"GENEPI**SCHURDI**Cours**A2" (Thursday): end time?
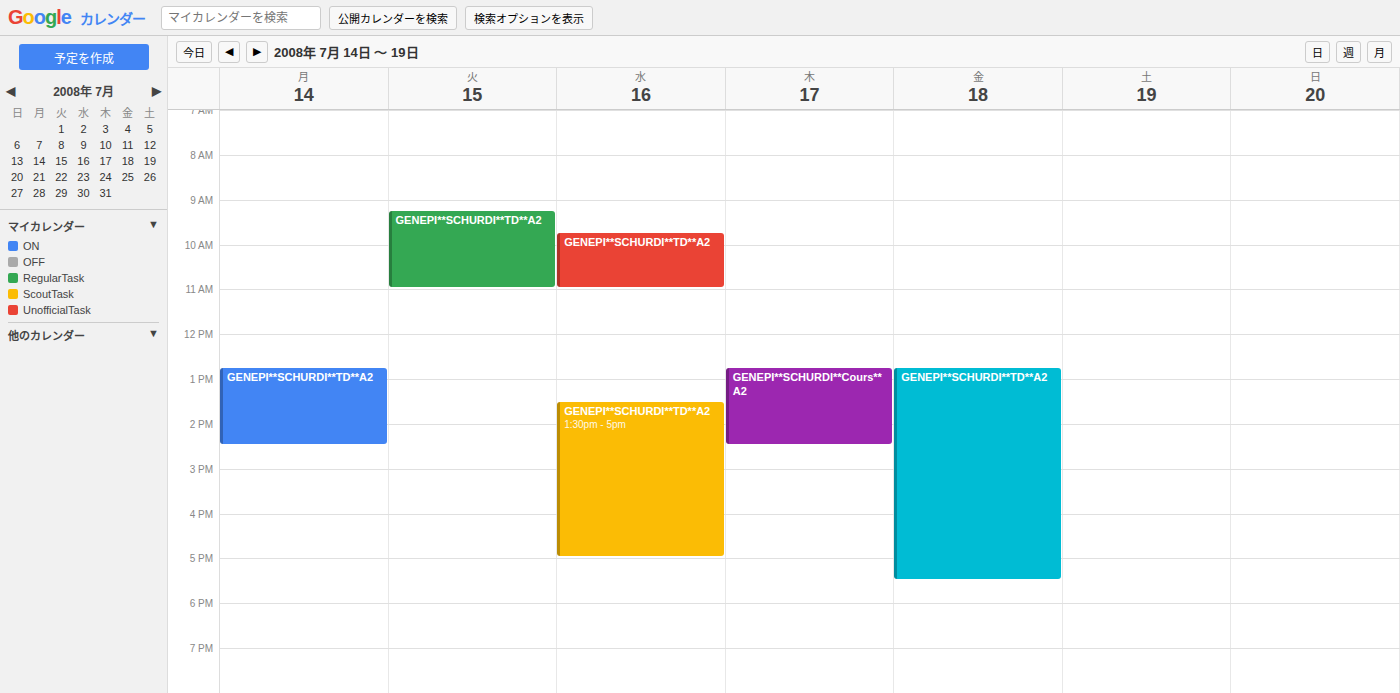
2:30 PM